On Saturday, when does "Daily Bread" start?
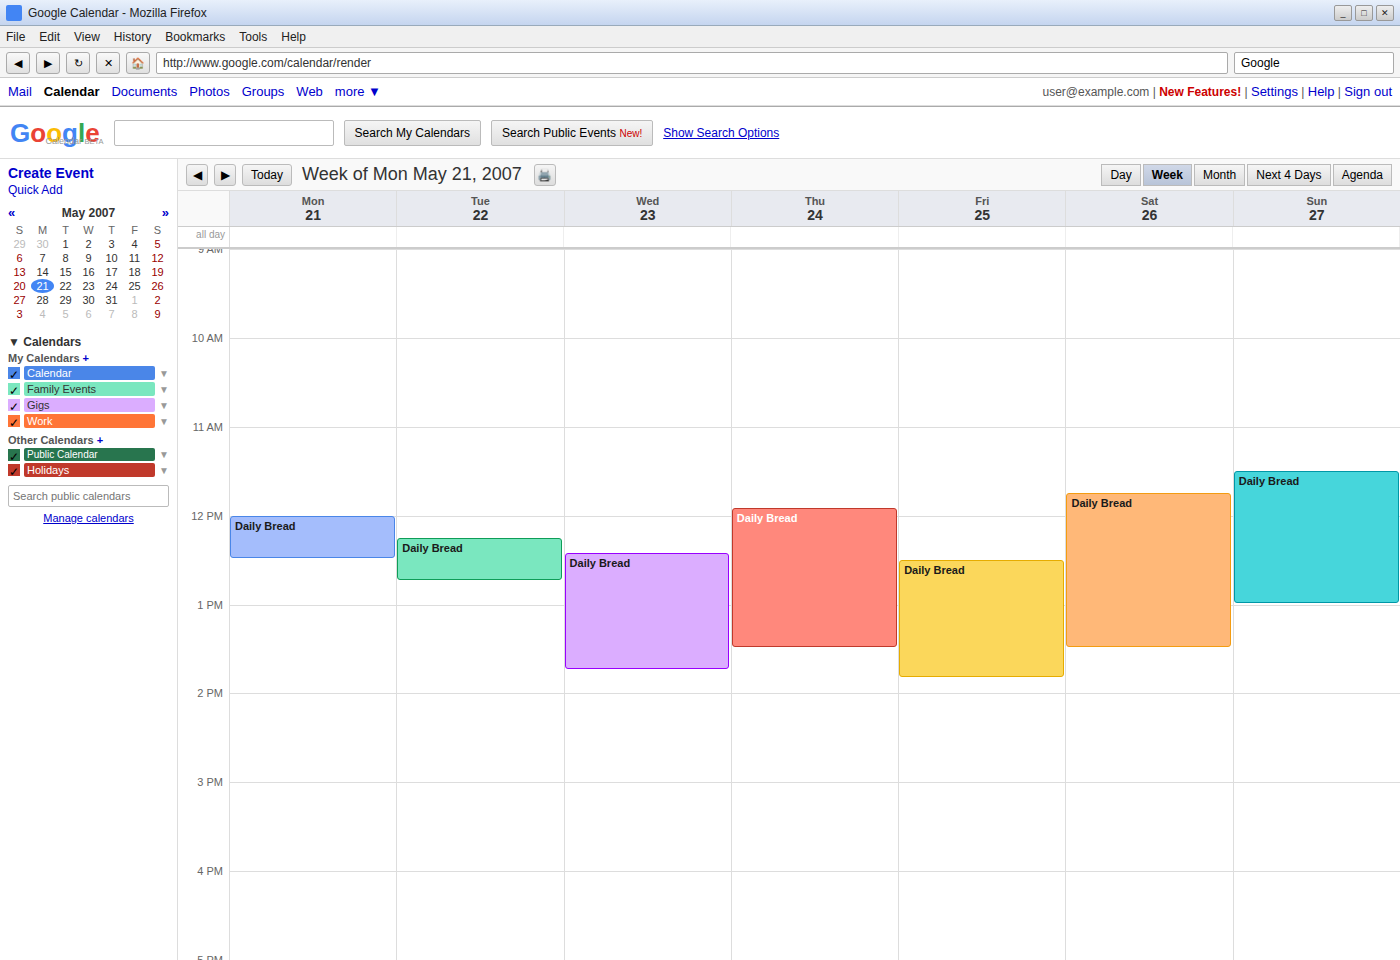
11:45 AM